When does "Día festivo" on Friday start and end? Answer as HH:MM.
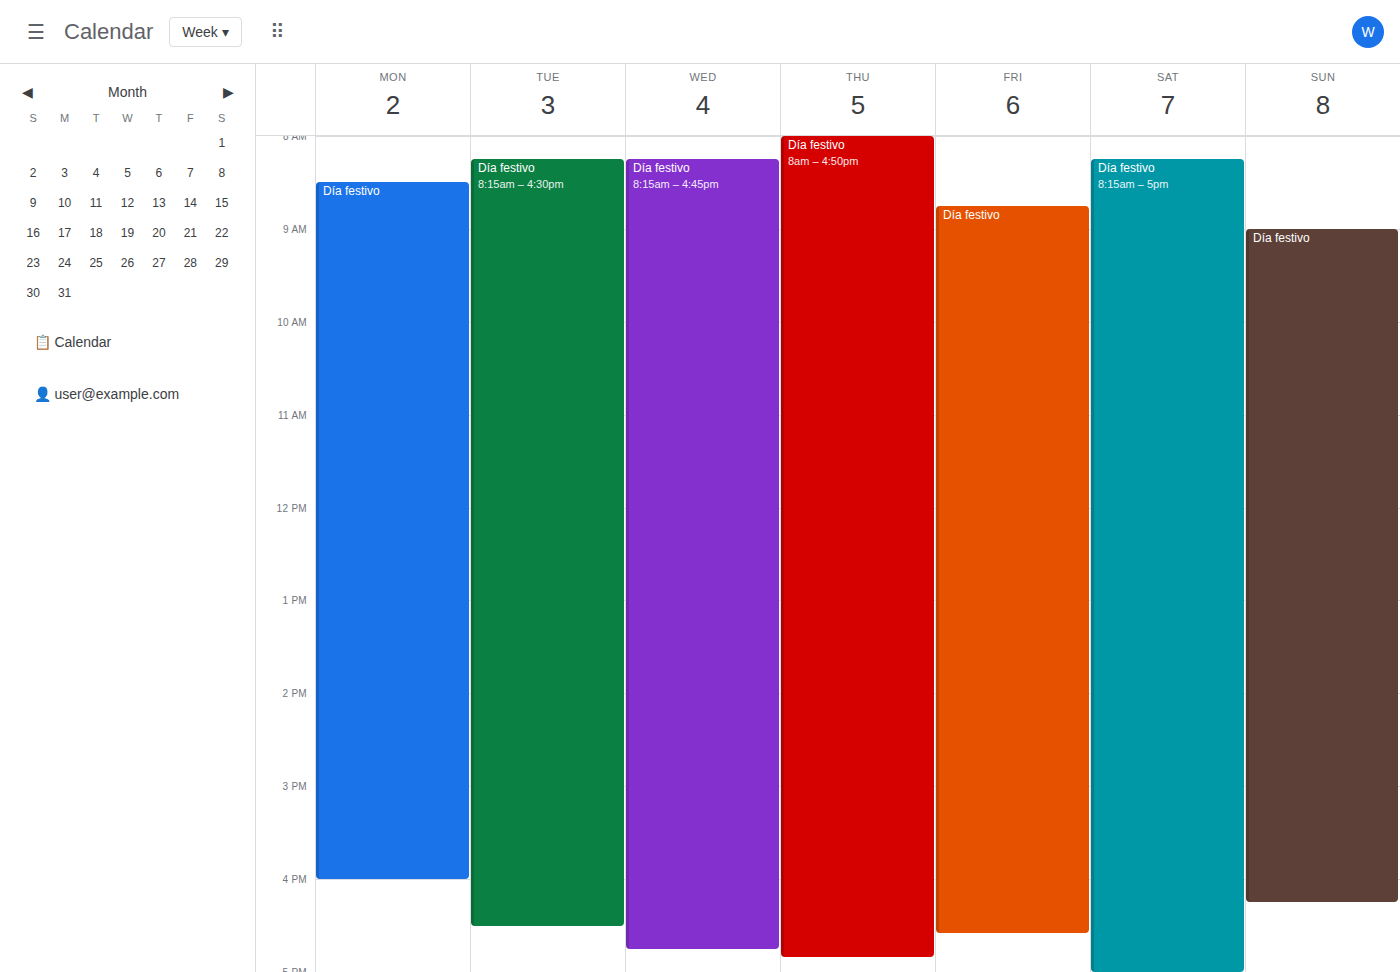
08:45 to 16:35